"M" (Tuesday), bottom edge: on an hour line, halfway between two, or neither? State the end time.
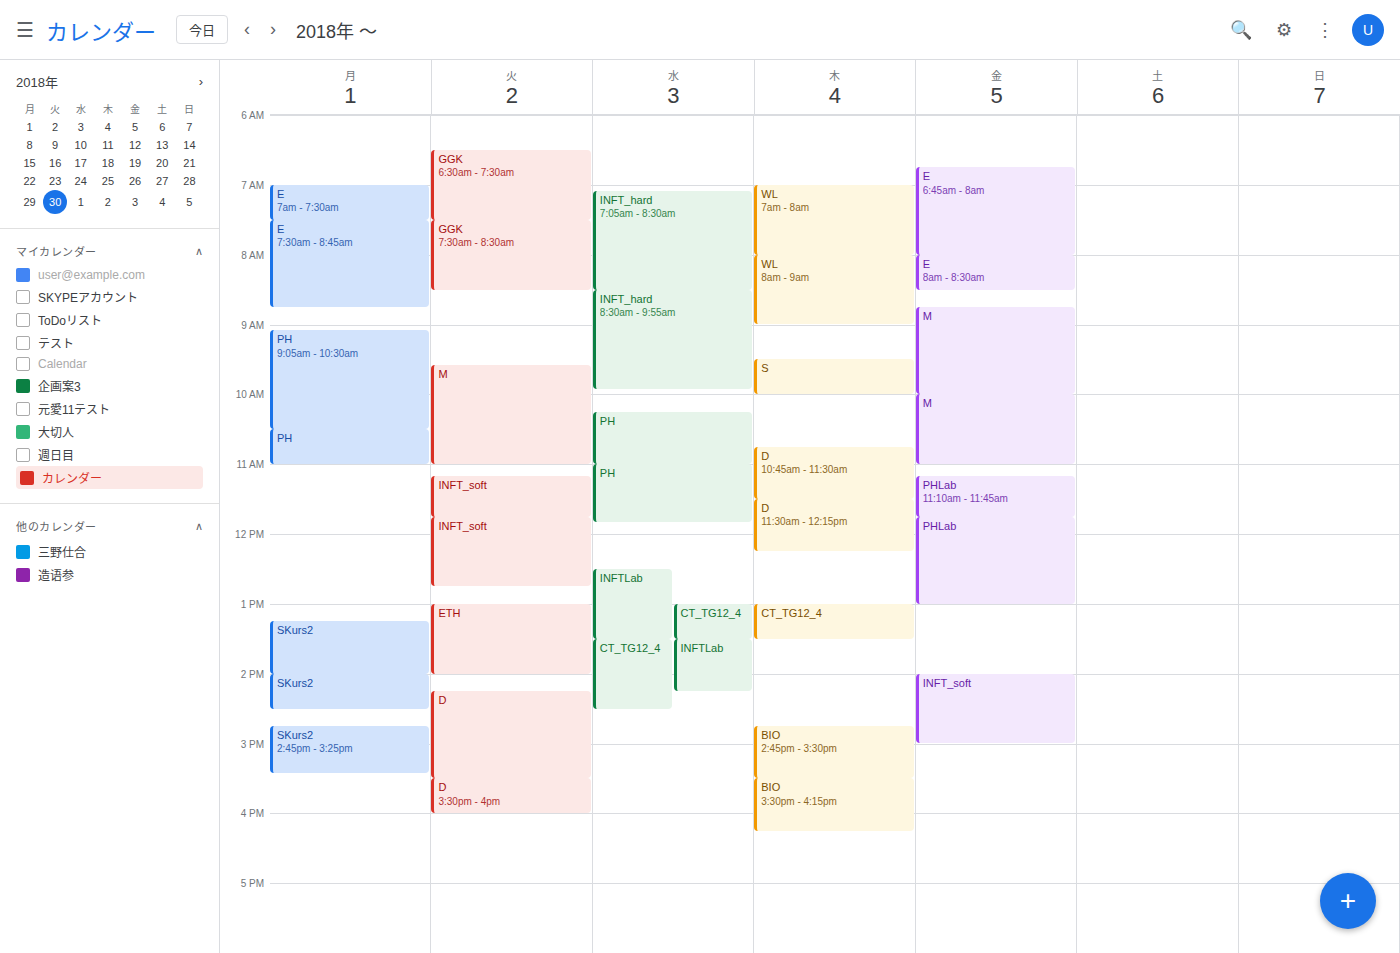
11:00 AM -- exactly on the 11 AM line.